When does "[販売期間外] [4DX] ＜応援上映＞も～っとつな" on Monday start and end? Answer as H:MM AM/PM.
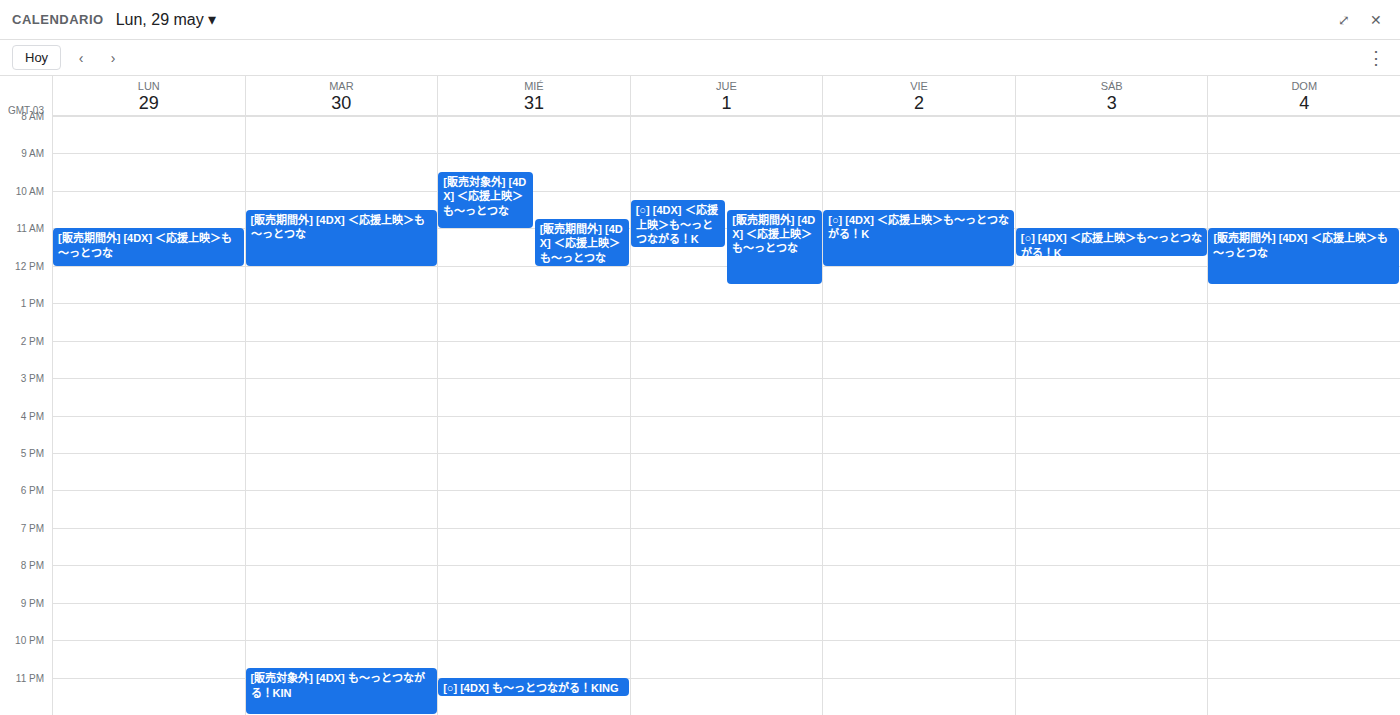
11:00 AM to 12:00 PM